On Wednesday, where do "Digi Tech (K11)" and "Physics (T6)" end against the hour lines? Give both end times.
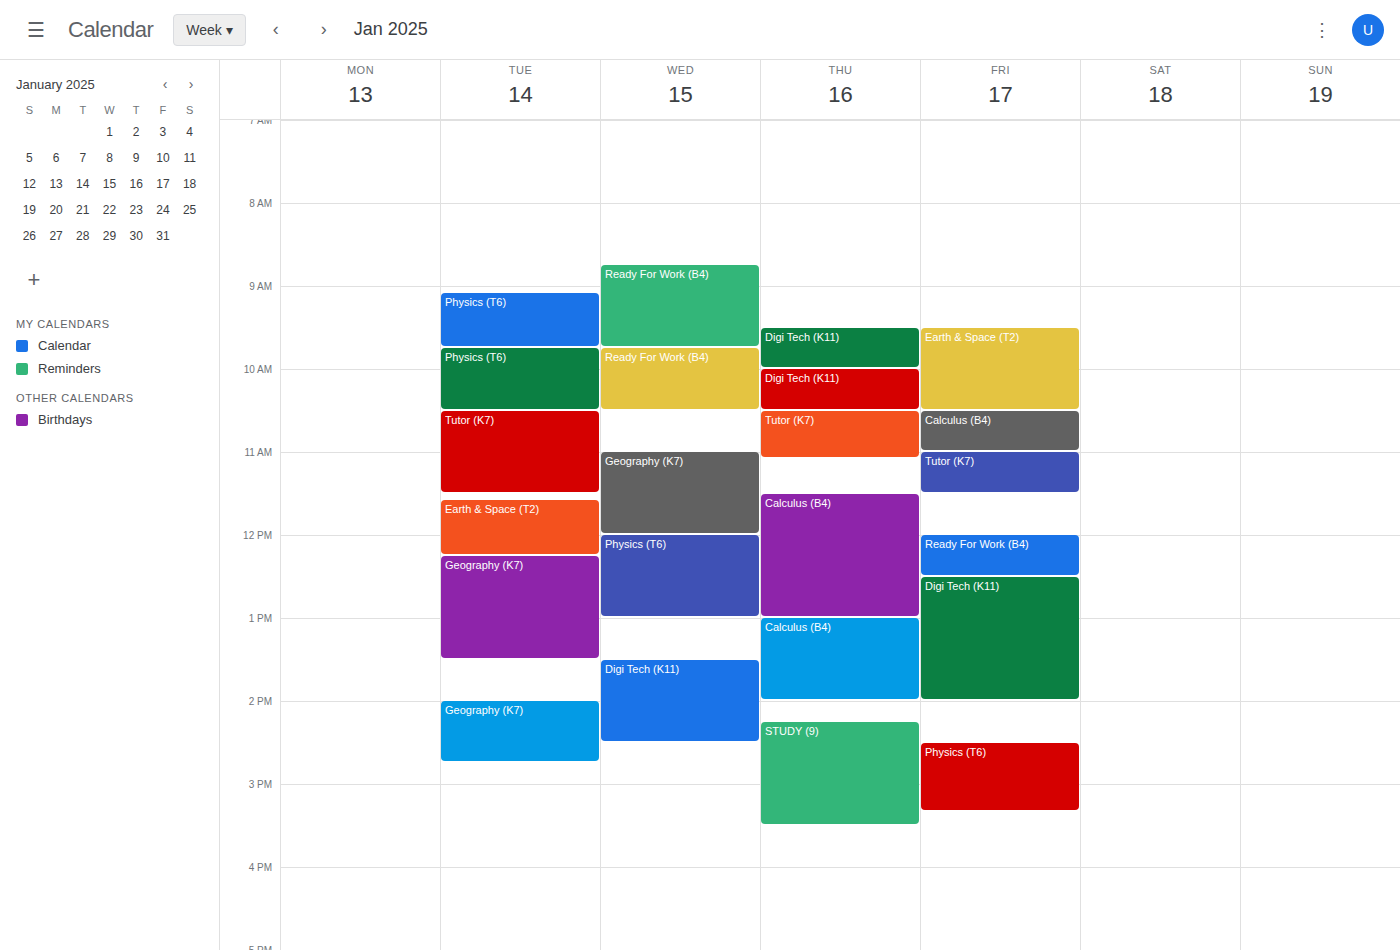
"Digi Tech (K11)": 2:30 PM, halfway between the 2 PM and 3 PM lines. "Physics (T6)": 1:00 PM, exactly on the 1 PM line.